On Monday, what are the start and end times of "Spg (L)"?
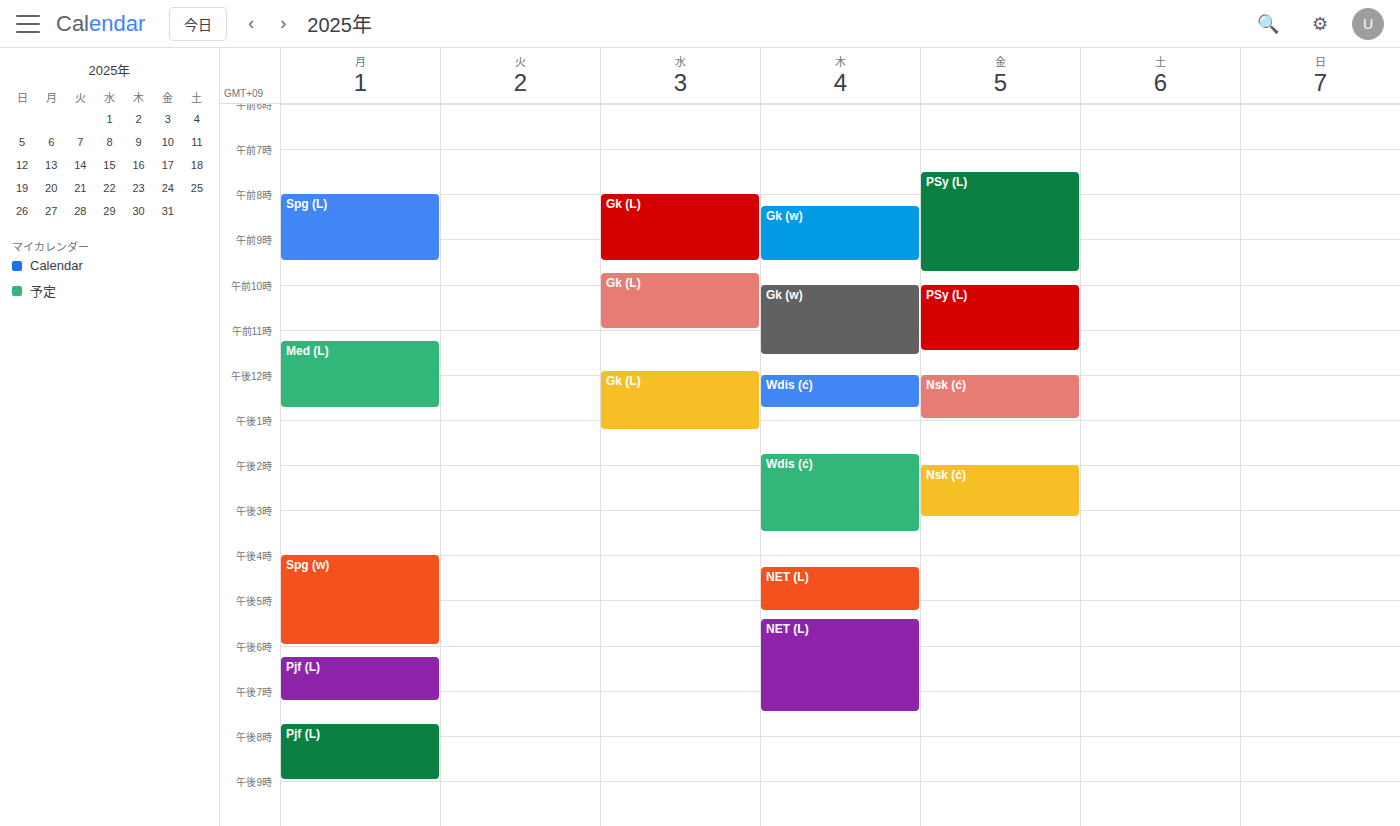
08:00 to 09:30